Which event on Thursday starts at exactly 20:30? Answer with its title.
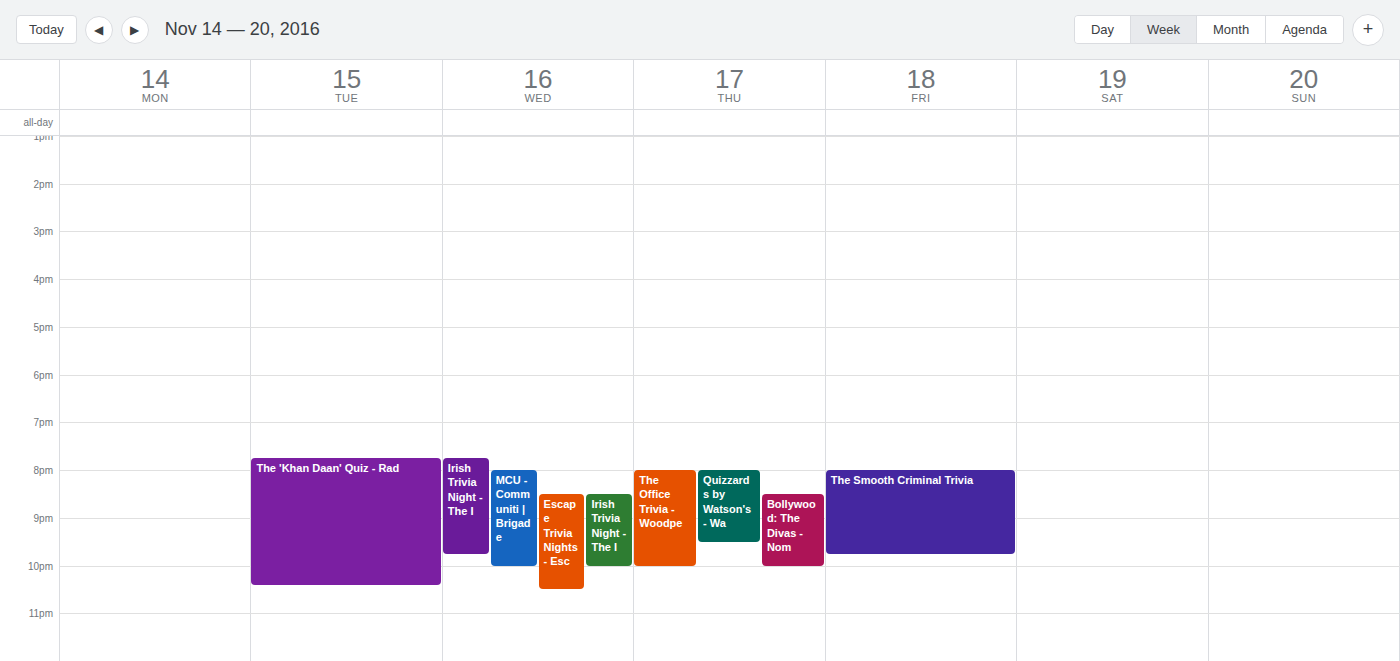
"Bollywood: The Divas - Nom"